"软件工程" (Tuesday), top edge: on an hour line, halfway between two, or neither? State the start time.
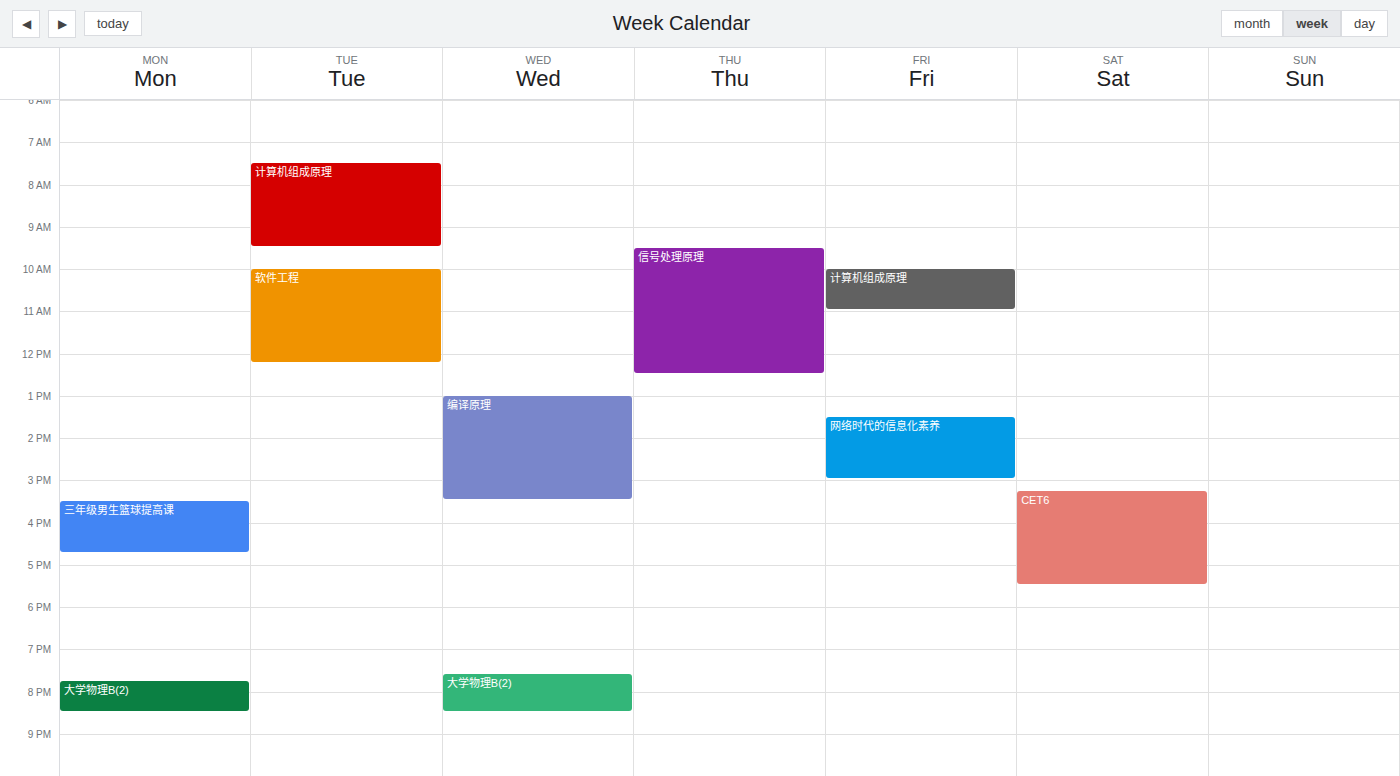
10:00 AM -- exactly on the 10 AM line.